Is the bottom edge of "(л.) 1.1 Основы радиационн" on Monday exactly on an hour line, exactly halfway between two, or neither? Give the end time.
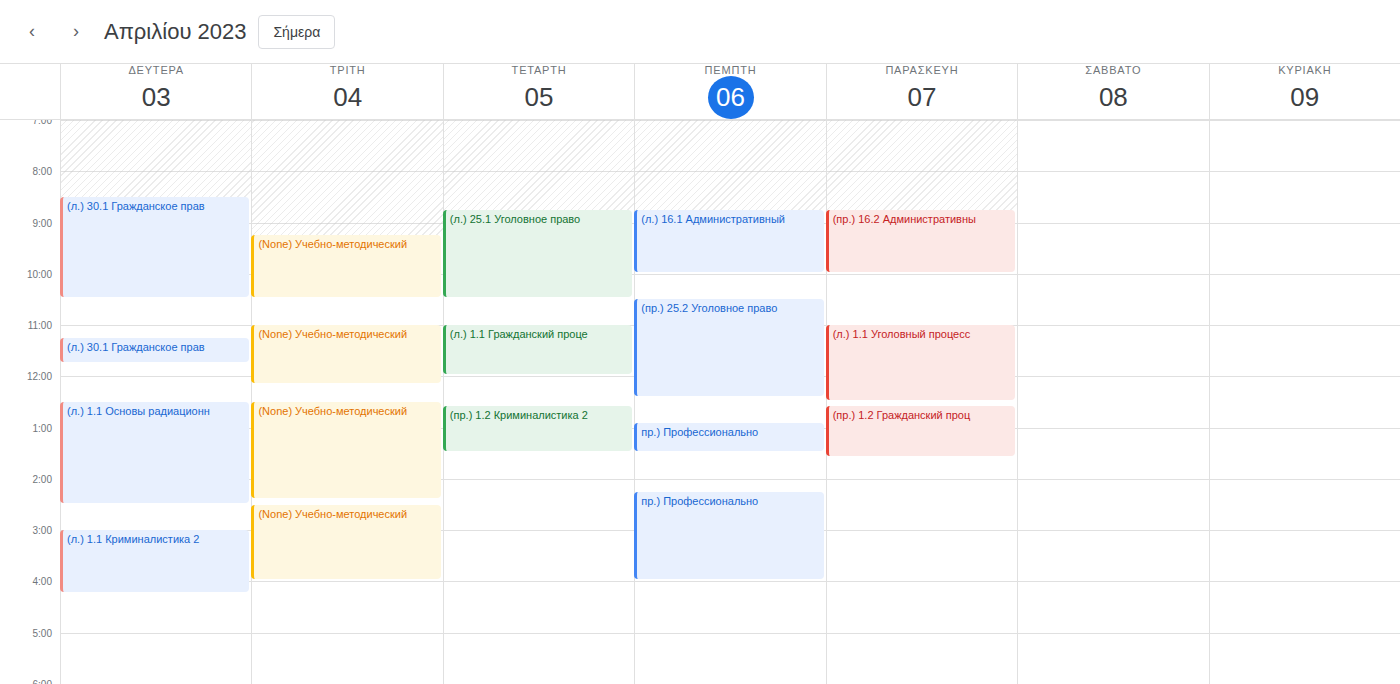
2:30 PM -- halfway between the 2 PM and 3 PM lines.